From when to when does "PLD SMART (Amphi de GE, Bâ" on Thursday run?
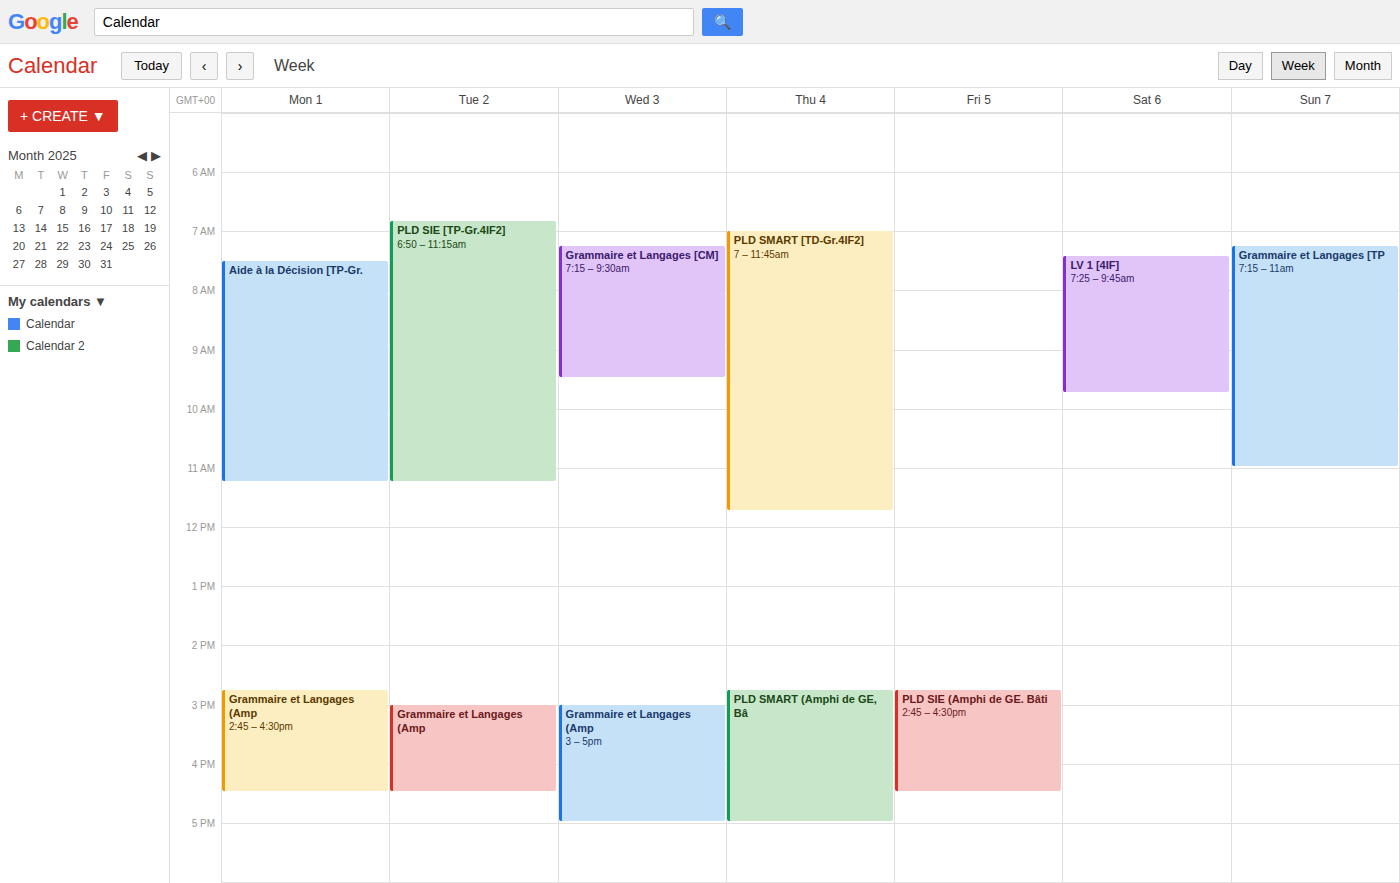
2:45 PM to 5:00 PM